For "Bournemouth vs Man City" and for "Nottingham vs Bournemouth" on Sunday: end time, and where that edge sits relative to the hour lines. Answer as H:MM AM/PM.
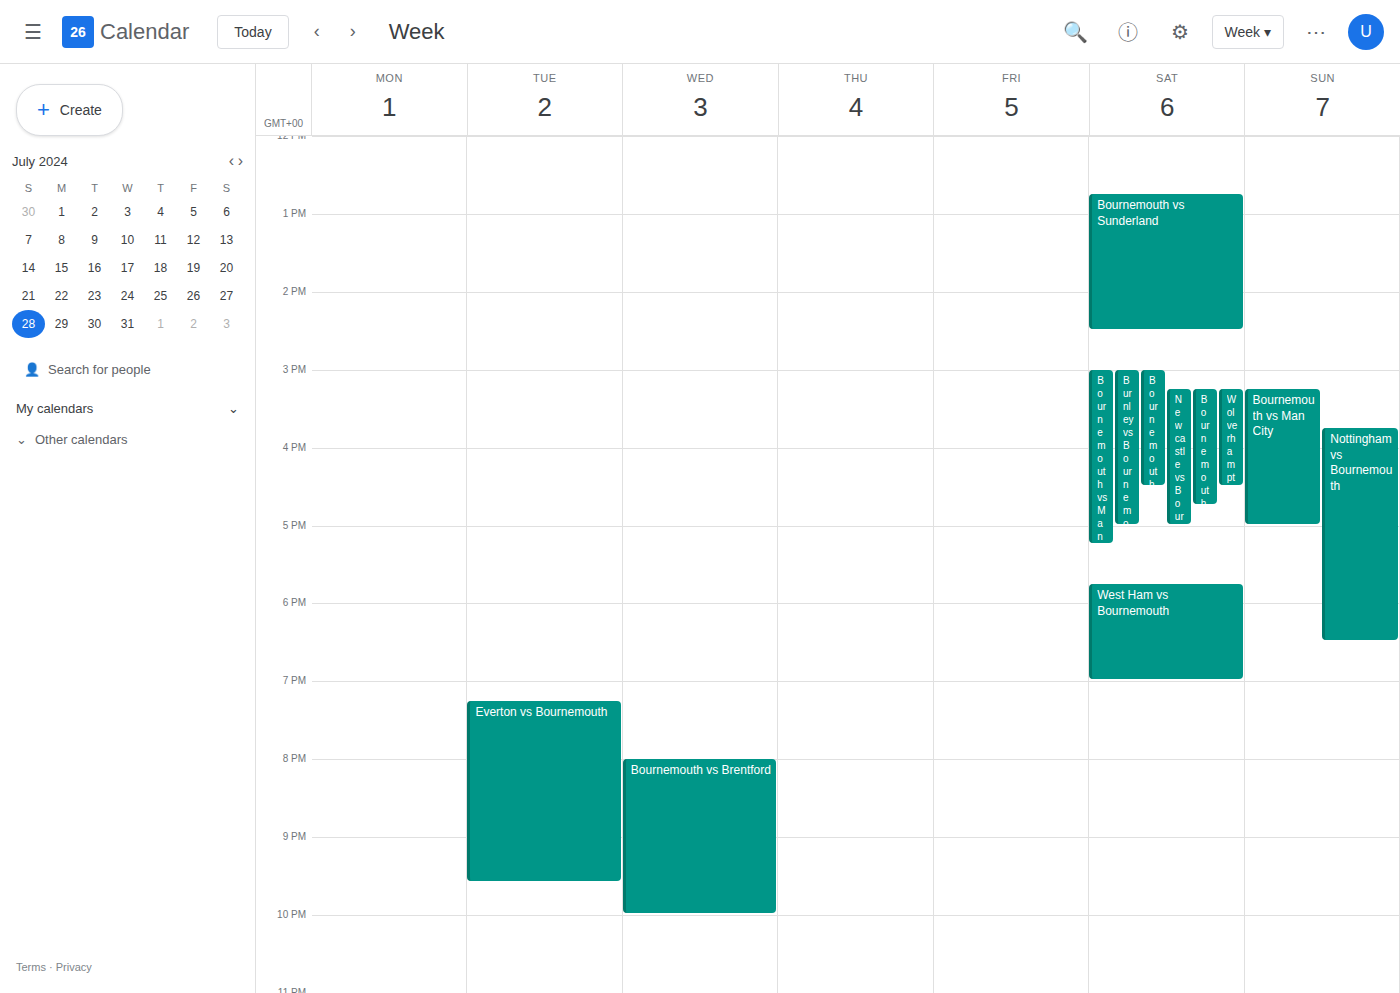
"Bournemouth vs Man City": 5:00 PM, exactly on the 5 PM line. "Nottingham vs Bournemouth": 6:30 PM, halfway between the 6 PM and 7 PM lines.